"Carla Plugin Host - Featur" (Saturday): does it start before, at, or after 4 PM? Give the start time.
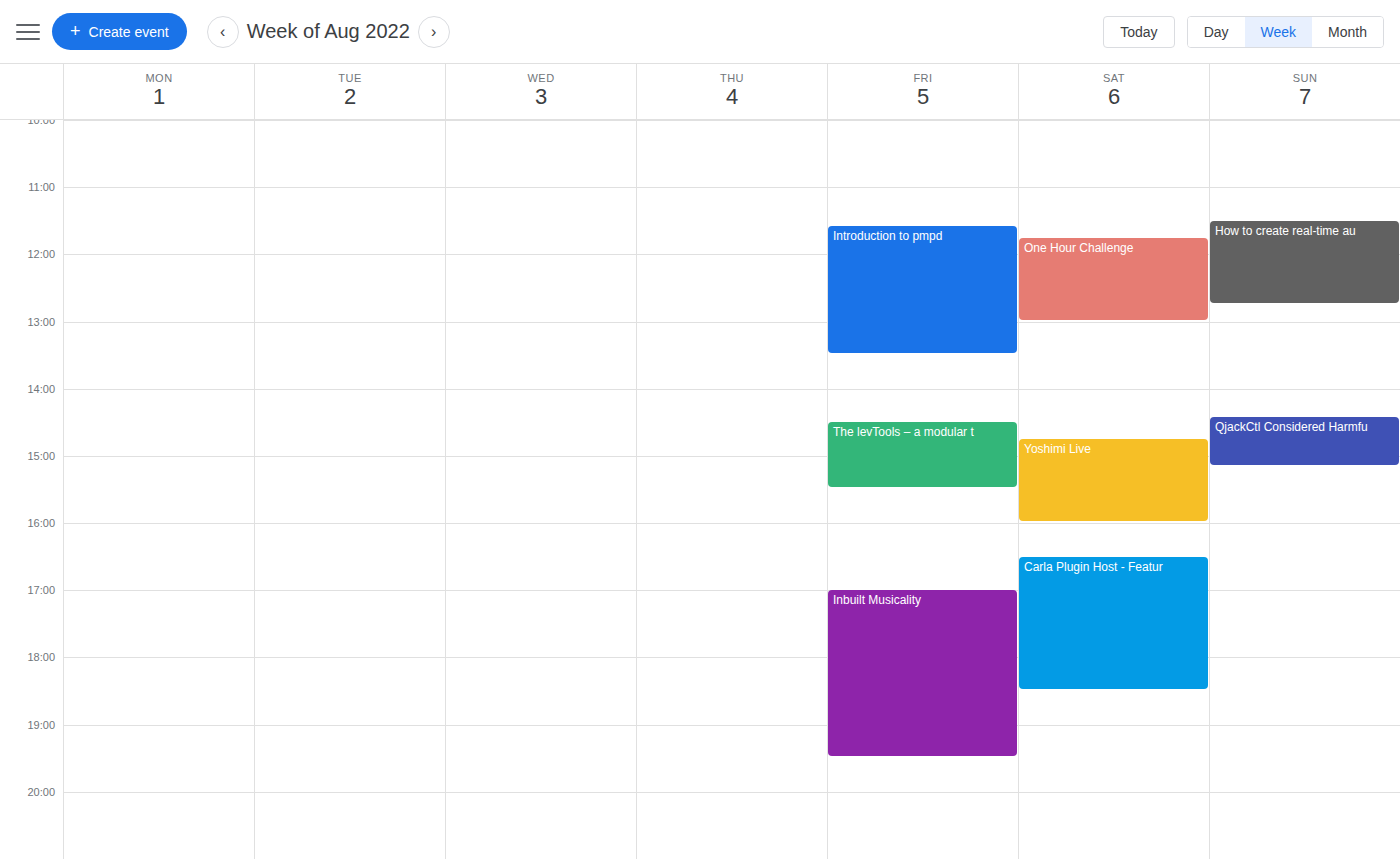
4:30 PM -- after 4 PM, 30 minutes below the 4 PM line.